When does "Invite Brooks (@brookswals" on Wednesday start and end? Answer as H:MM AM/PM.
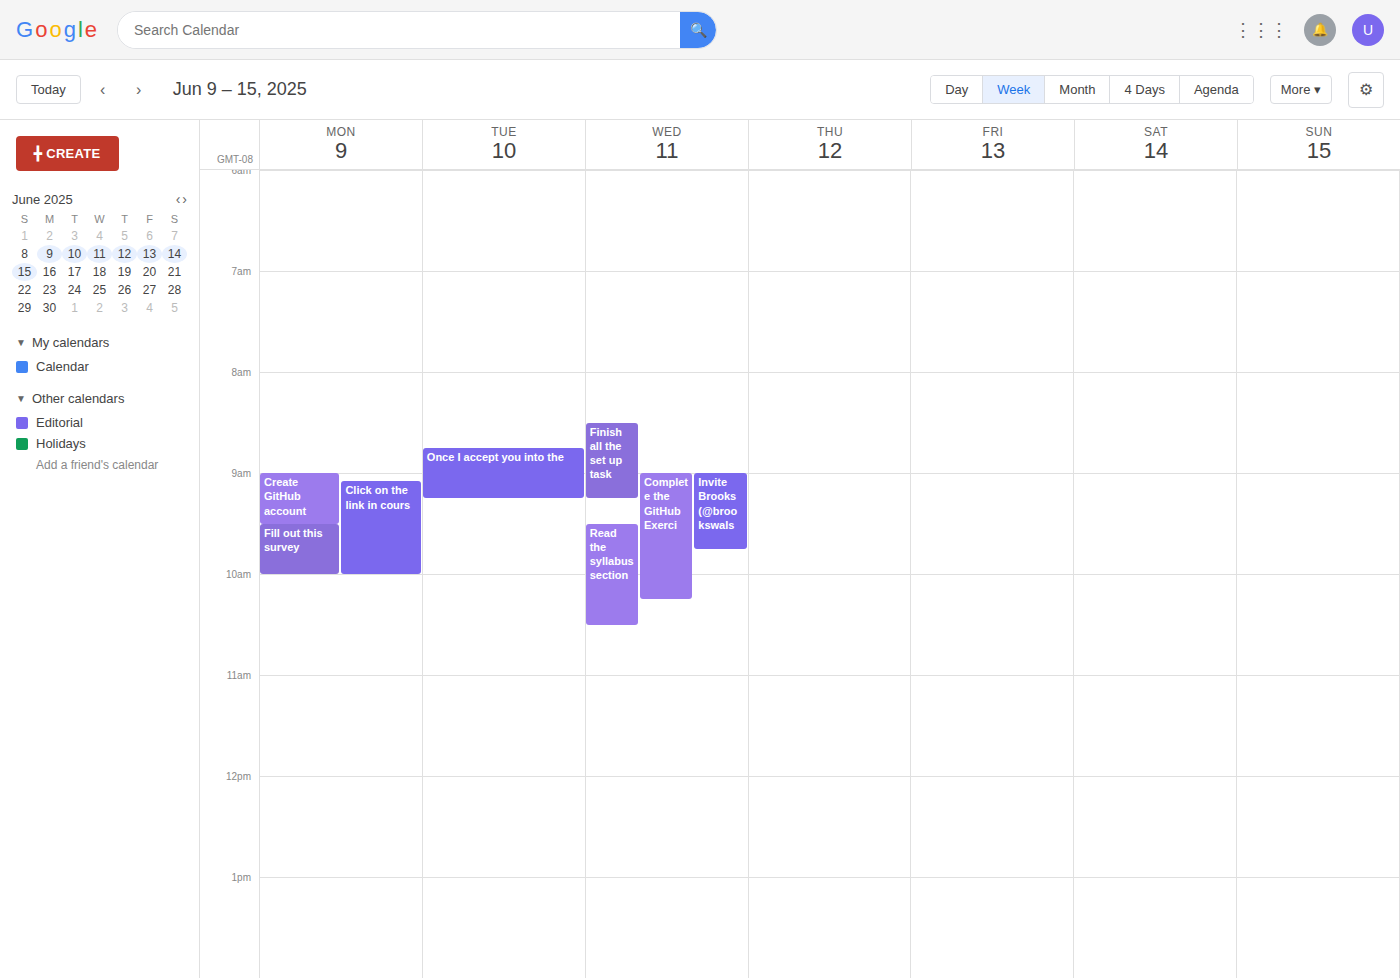
9:00 AM to 9:45 AM